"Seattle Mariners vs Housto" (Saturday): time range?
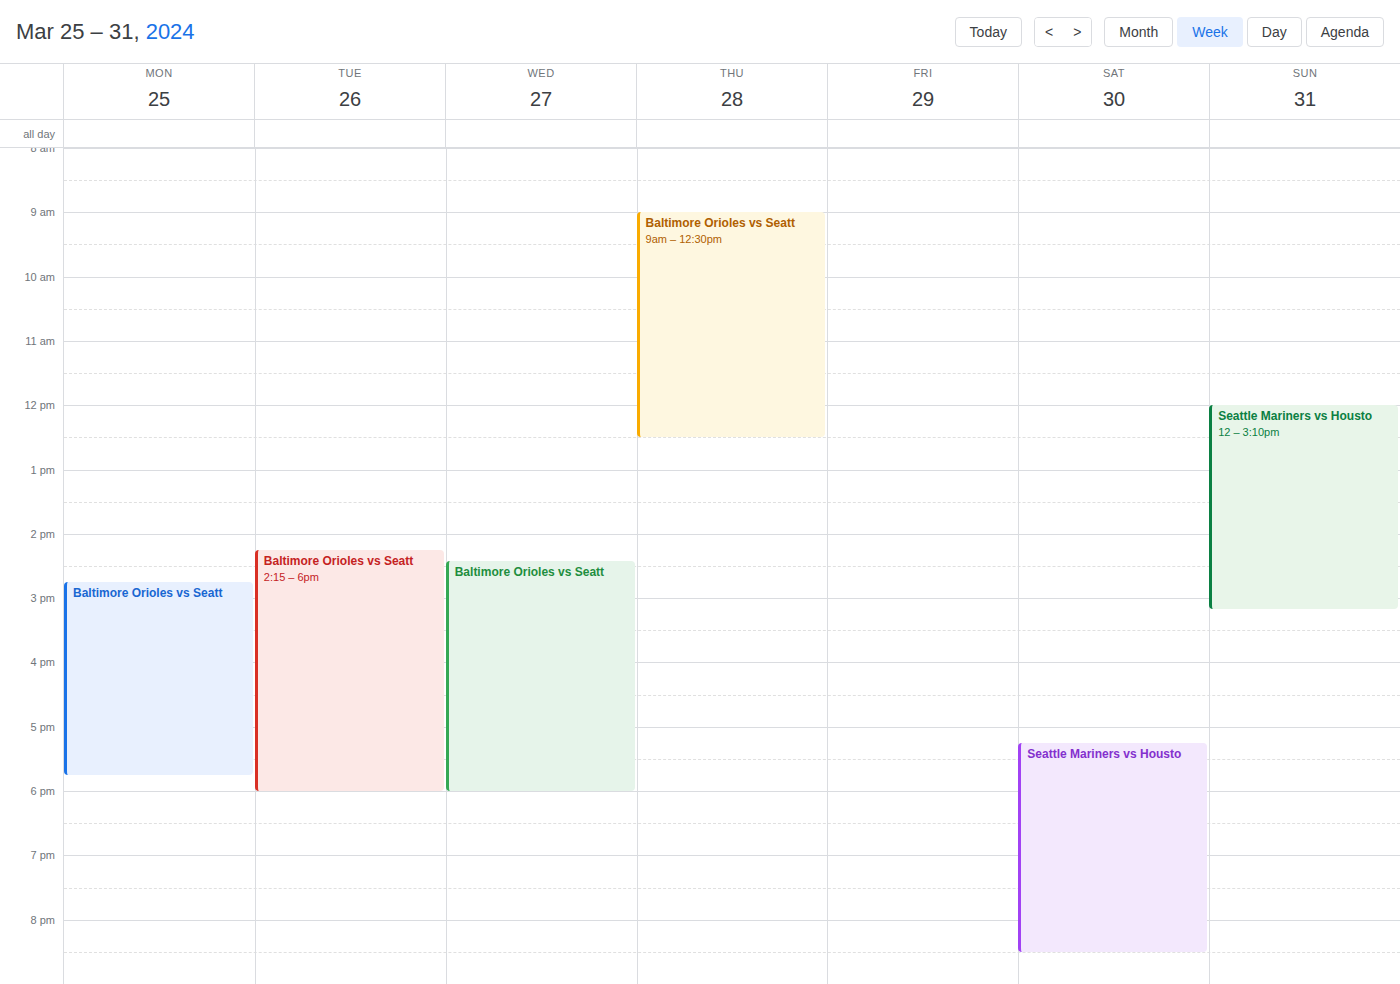
5:15 PM to 8:30 PM